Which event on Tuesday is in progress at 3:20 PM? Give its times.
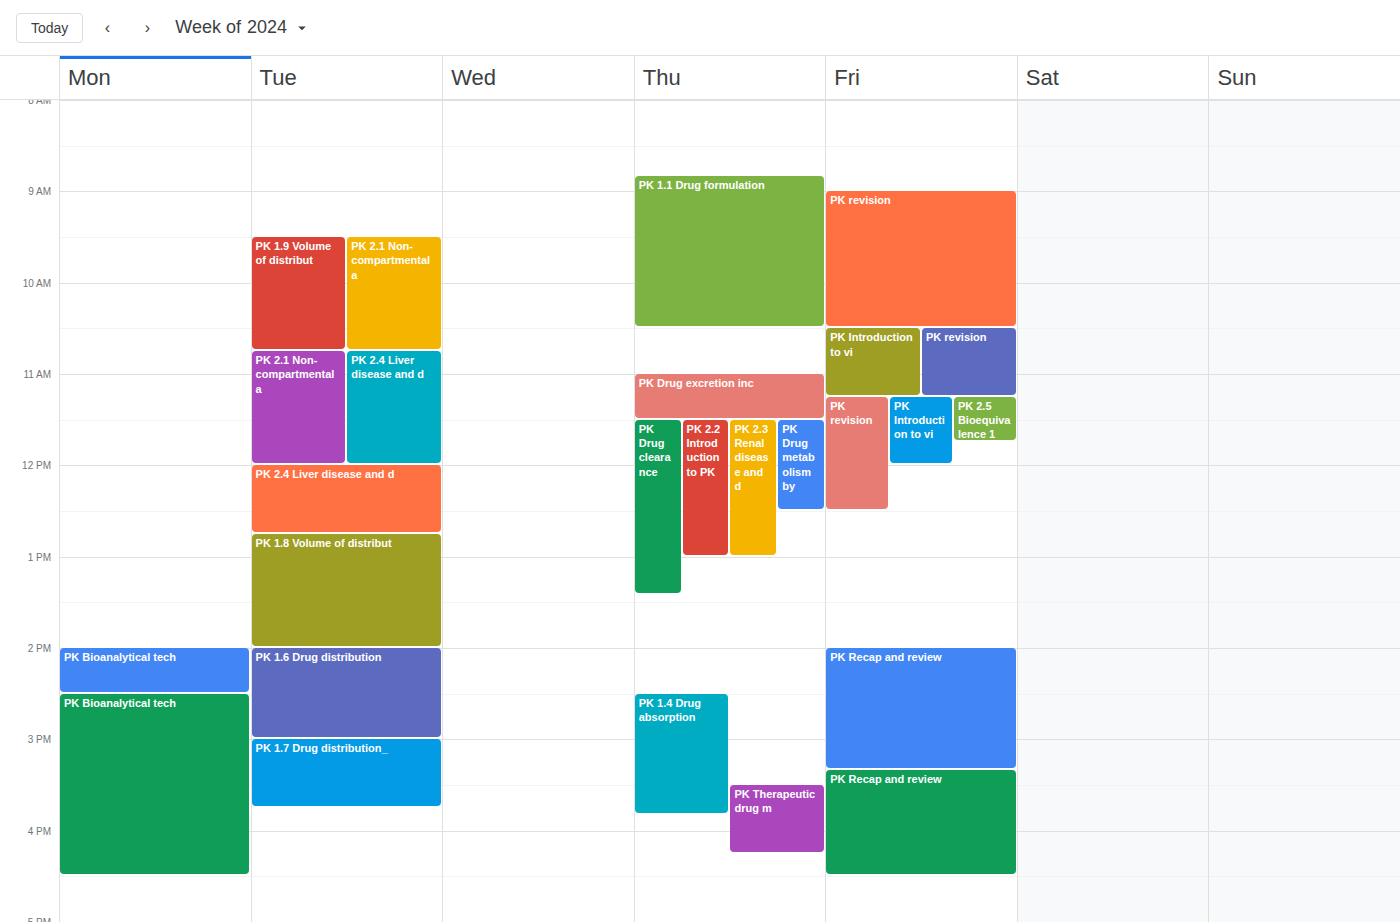
"PK 1.7 Drug distribution_", 3:00 PM to 3:45 PM